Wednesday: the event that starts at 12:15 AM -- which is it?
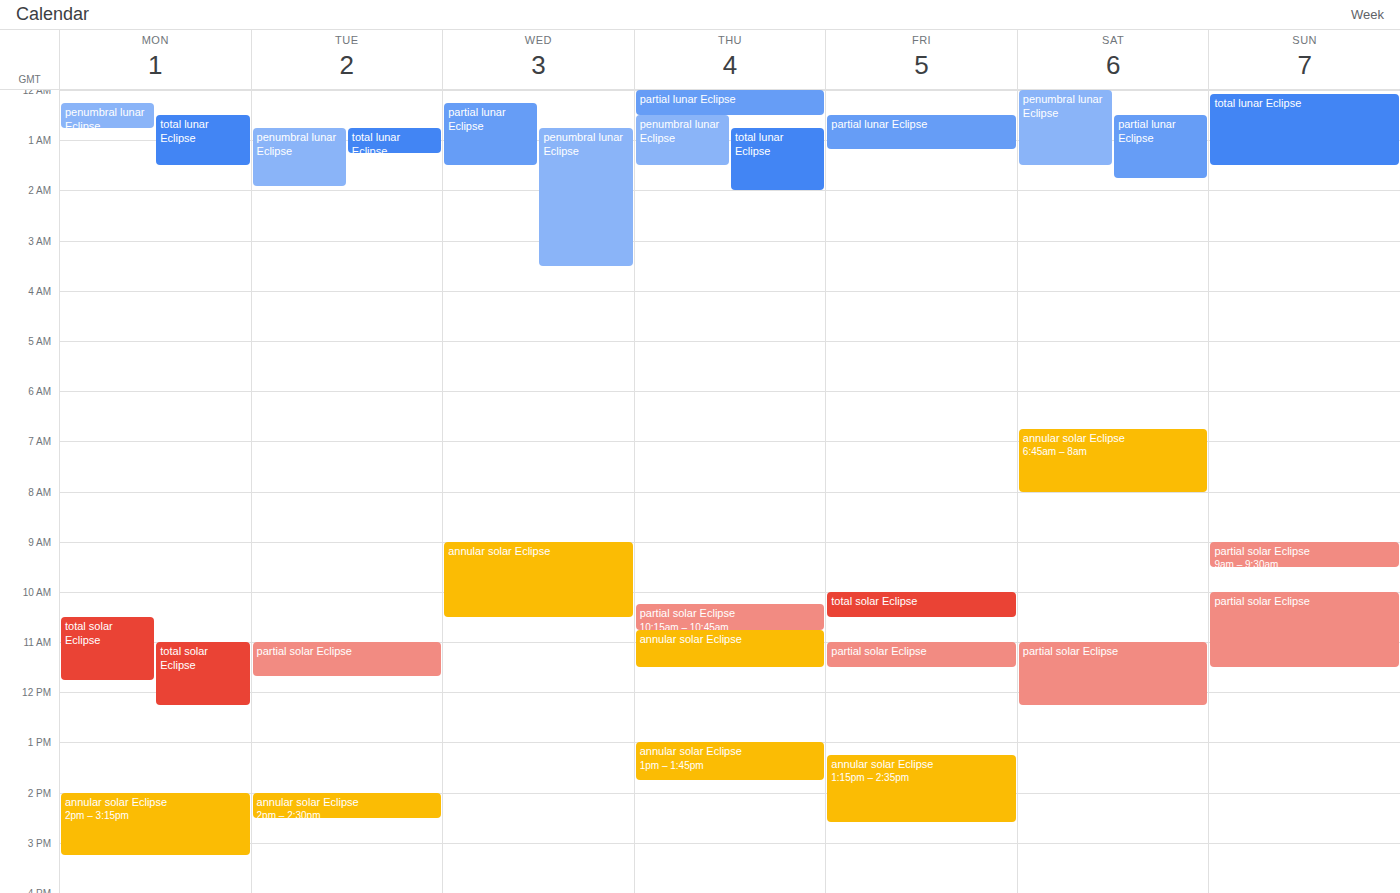
"partial lunar Eclipse"